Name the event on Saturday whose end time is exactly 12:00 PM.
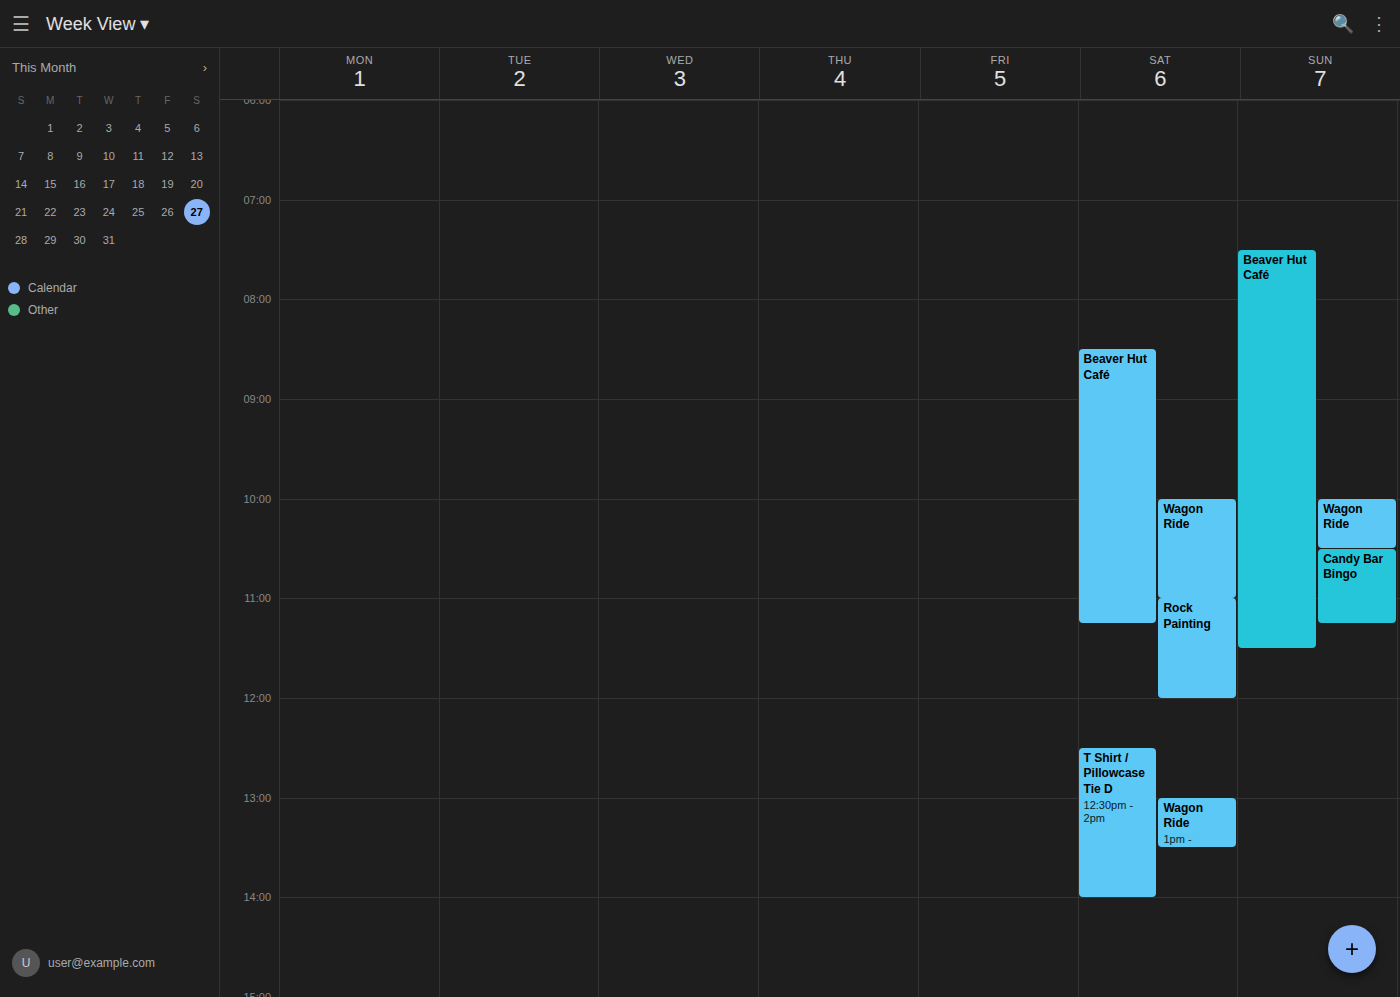
"Rock Painting"